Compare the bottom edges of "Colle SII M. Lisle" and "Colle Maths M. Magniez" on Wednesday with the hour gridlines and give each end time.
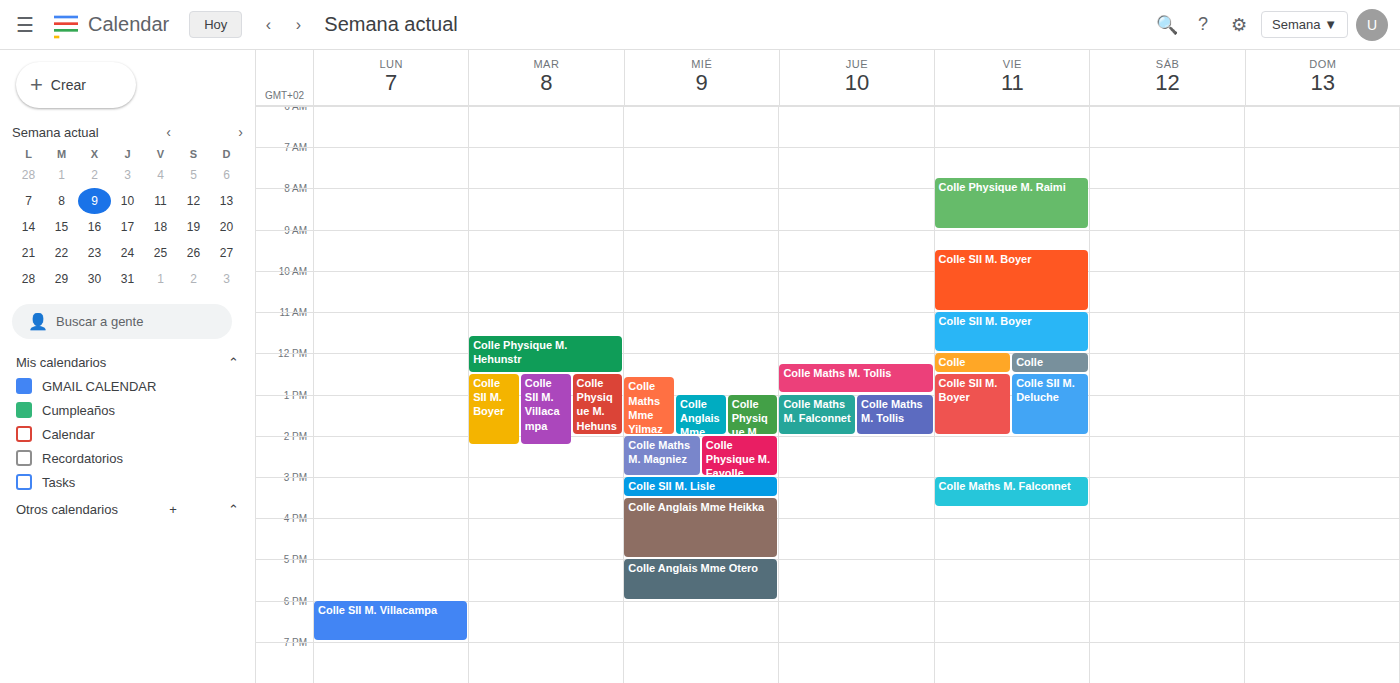
"Colle SII M. Lisle": 3:30 PM, halfway between the 3 PM and 4 PM lines. "Colle Maths M. Magniez": 3:00 PM, exactly on the 3 PM line.